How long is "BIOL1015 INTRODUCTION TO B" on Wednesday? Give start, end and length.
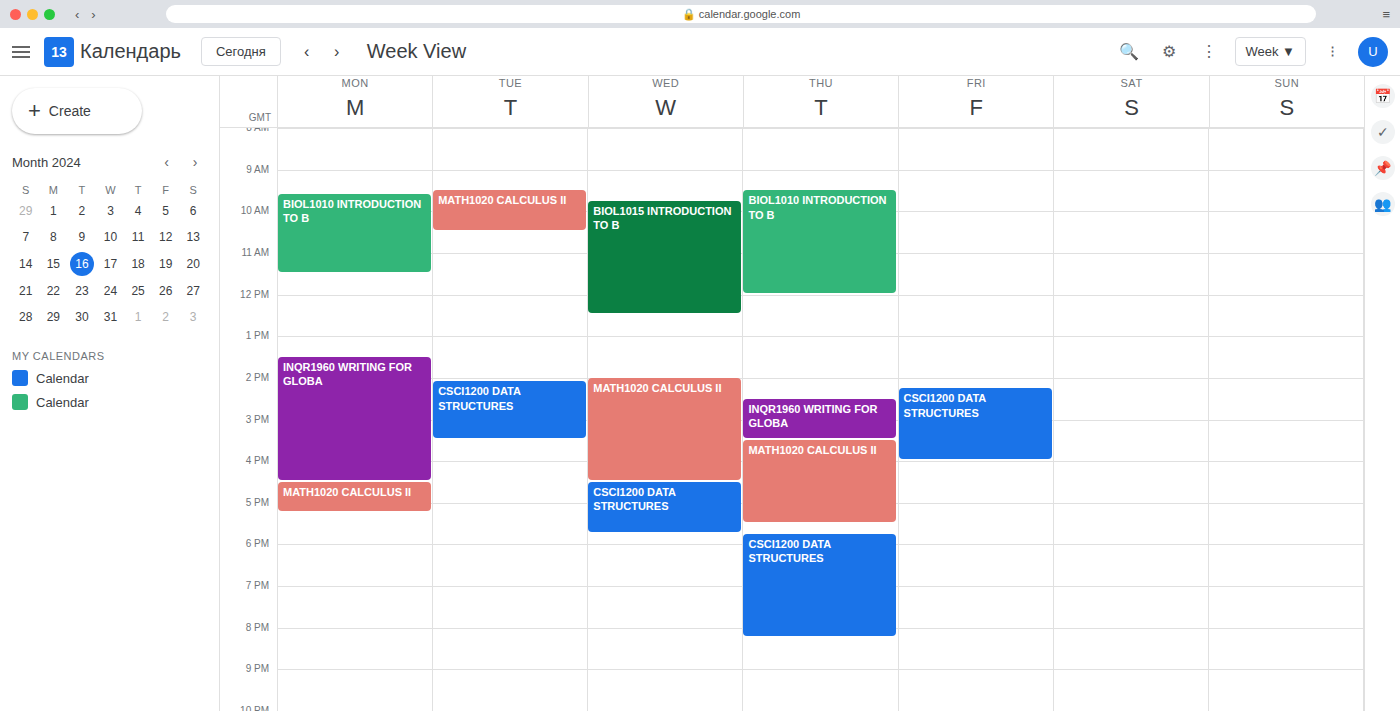
9:45 AM to 12:30 PM, 2 hours 45 minutes